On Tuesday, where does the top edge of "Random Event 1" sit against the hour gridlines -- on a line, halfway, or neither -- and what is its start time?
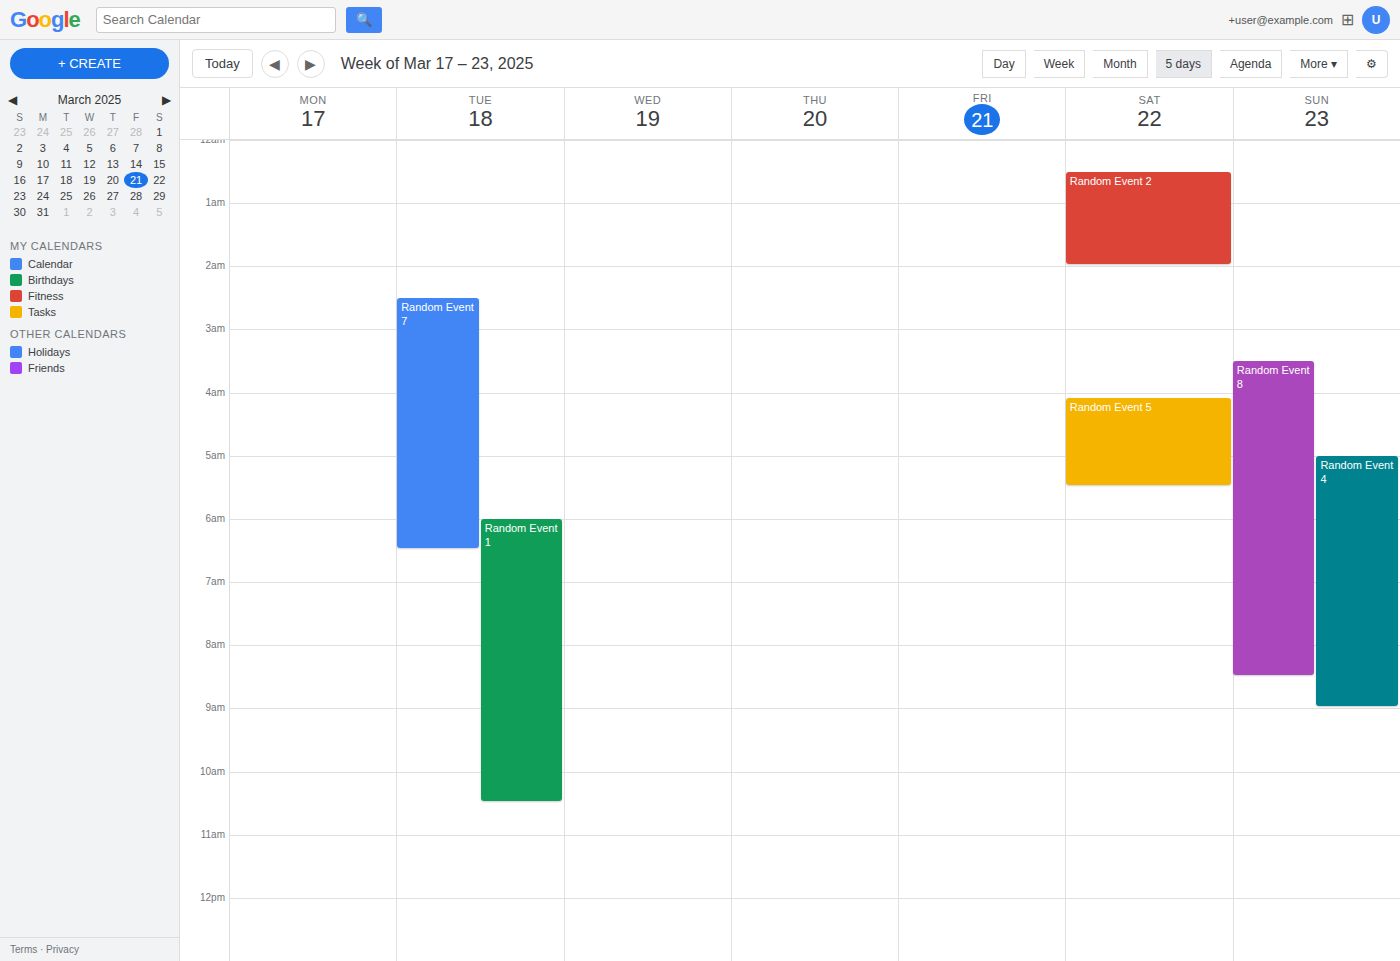
6:00 AM -- exactly on the 6 AM line.